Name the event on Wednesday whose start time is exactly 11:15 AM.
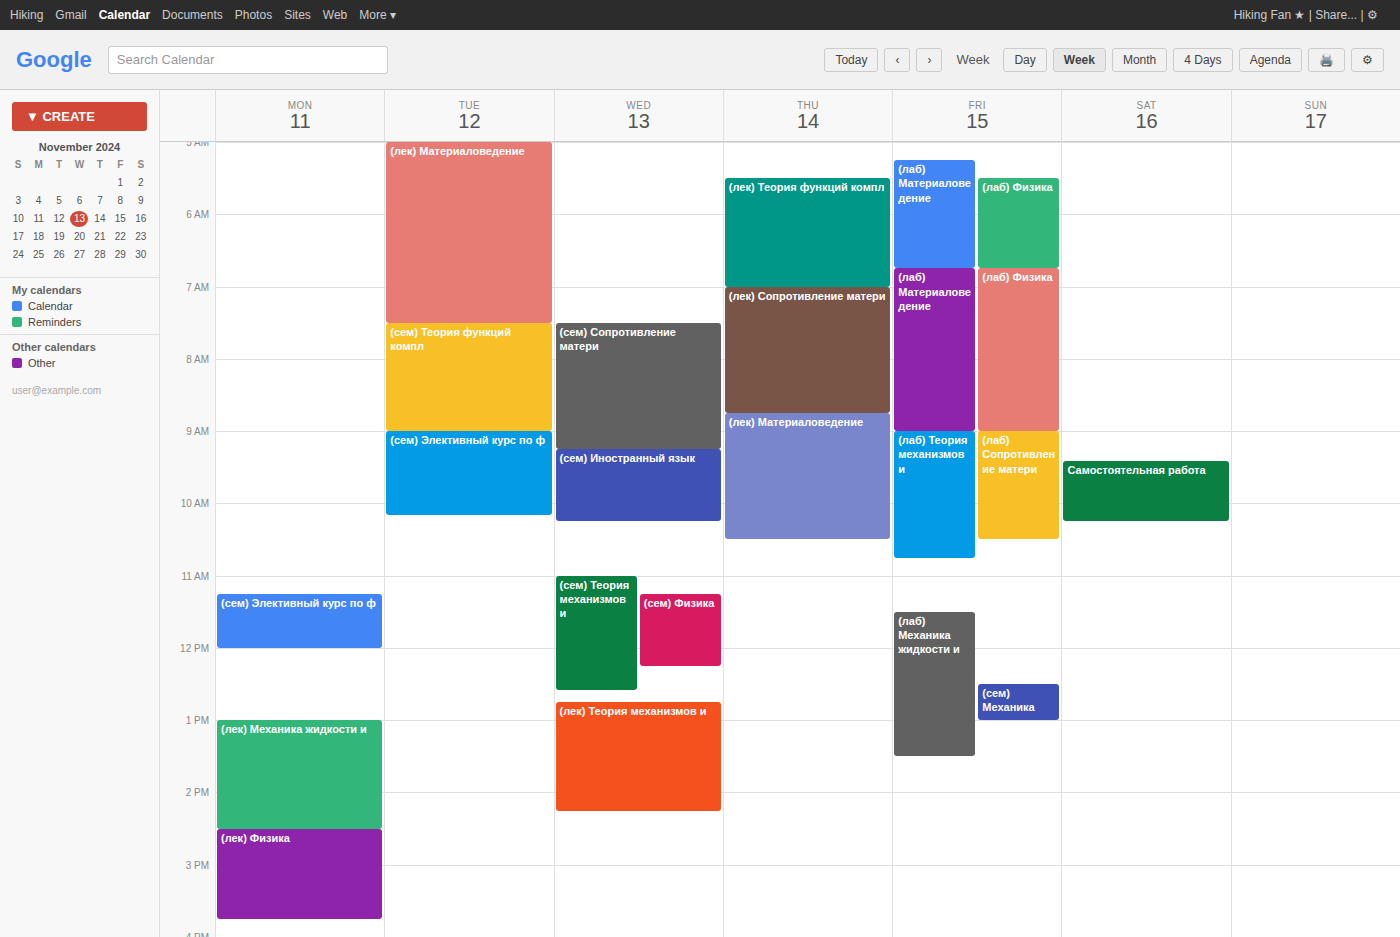
"(сем) Физика"